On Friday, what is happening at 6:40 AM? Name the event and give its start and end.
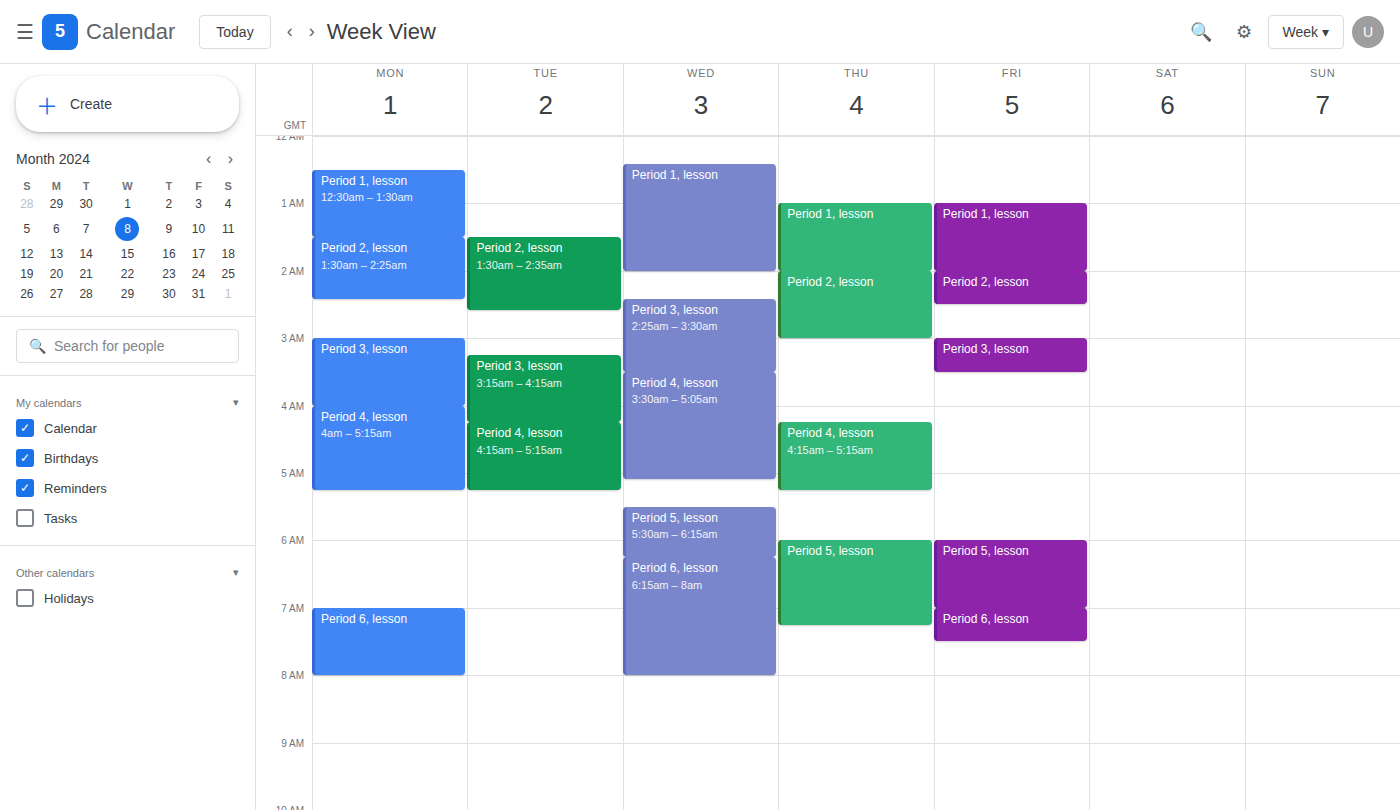
"Period 5, lesson", 6:00 AM to 7:00 AM